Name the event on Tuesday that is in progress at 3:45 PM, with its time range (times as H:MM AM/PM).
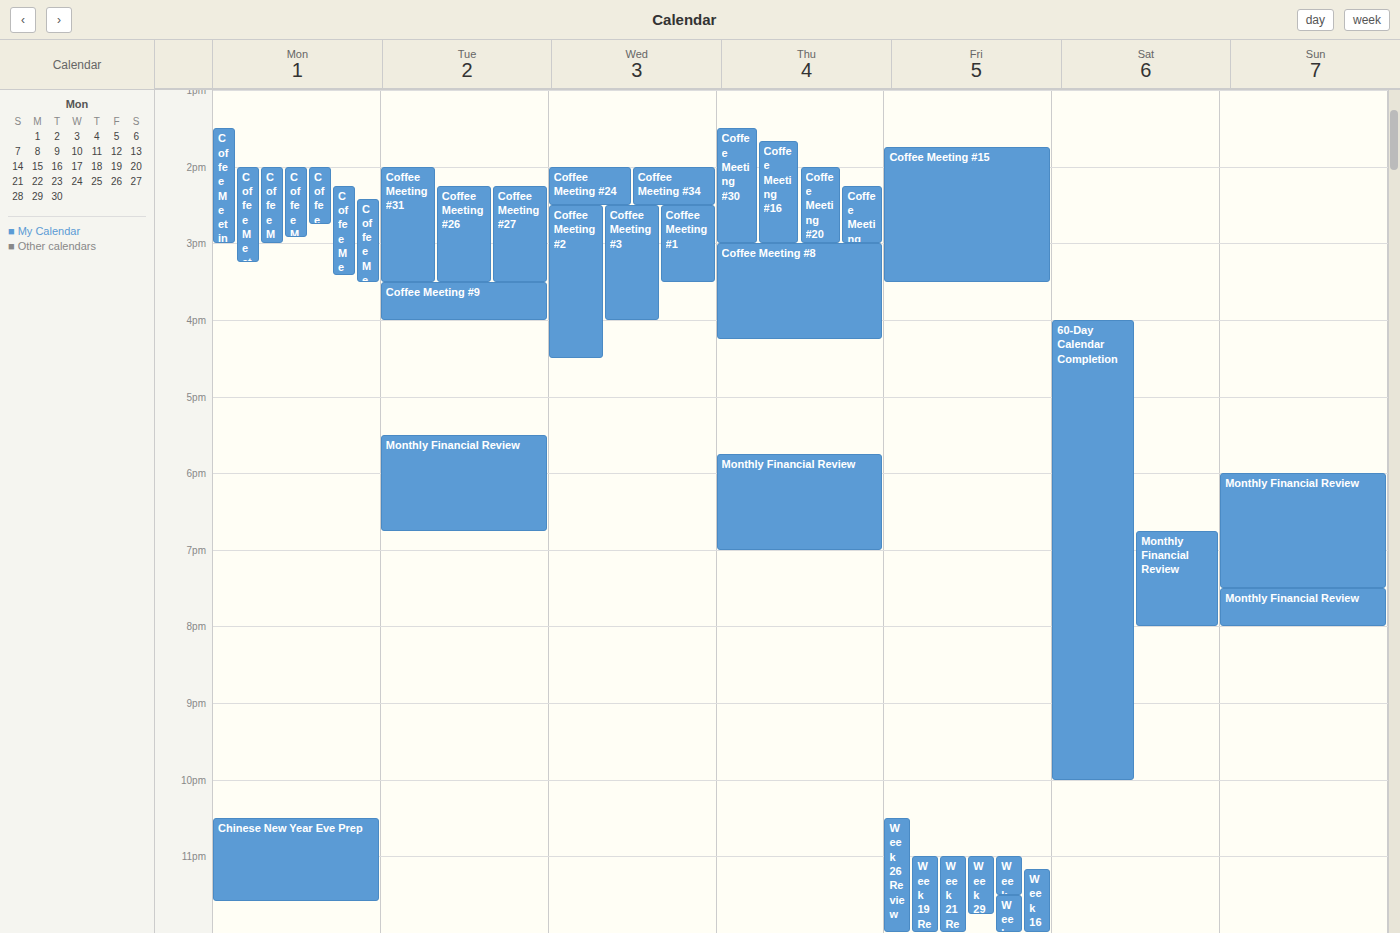
"Coffee Meeting #9", 3:30 PM to 4:00 PM